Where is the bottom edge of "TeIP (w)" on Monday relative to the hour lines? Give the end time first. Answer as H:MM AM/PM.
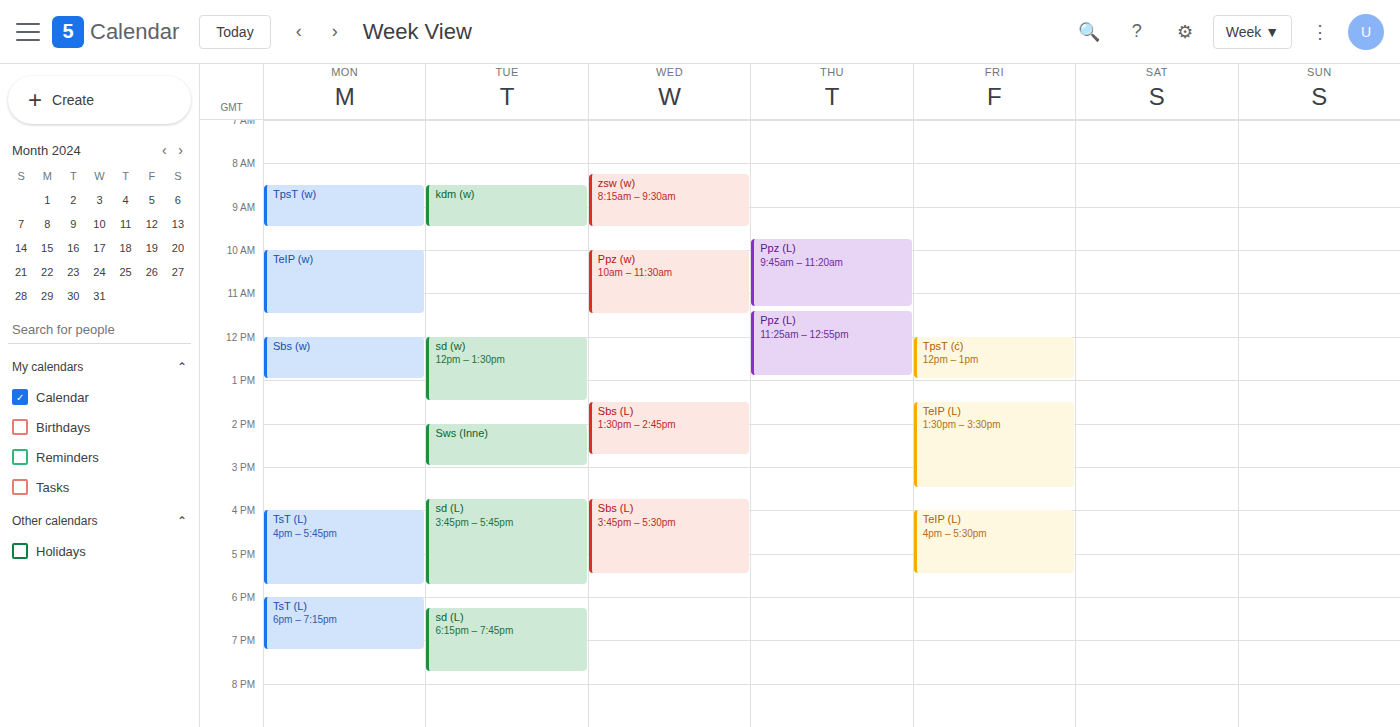
11:30 AM -- halfway between the 11 AM and 12 PM lines.